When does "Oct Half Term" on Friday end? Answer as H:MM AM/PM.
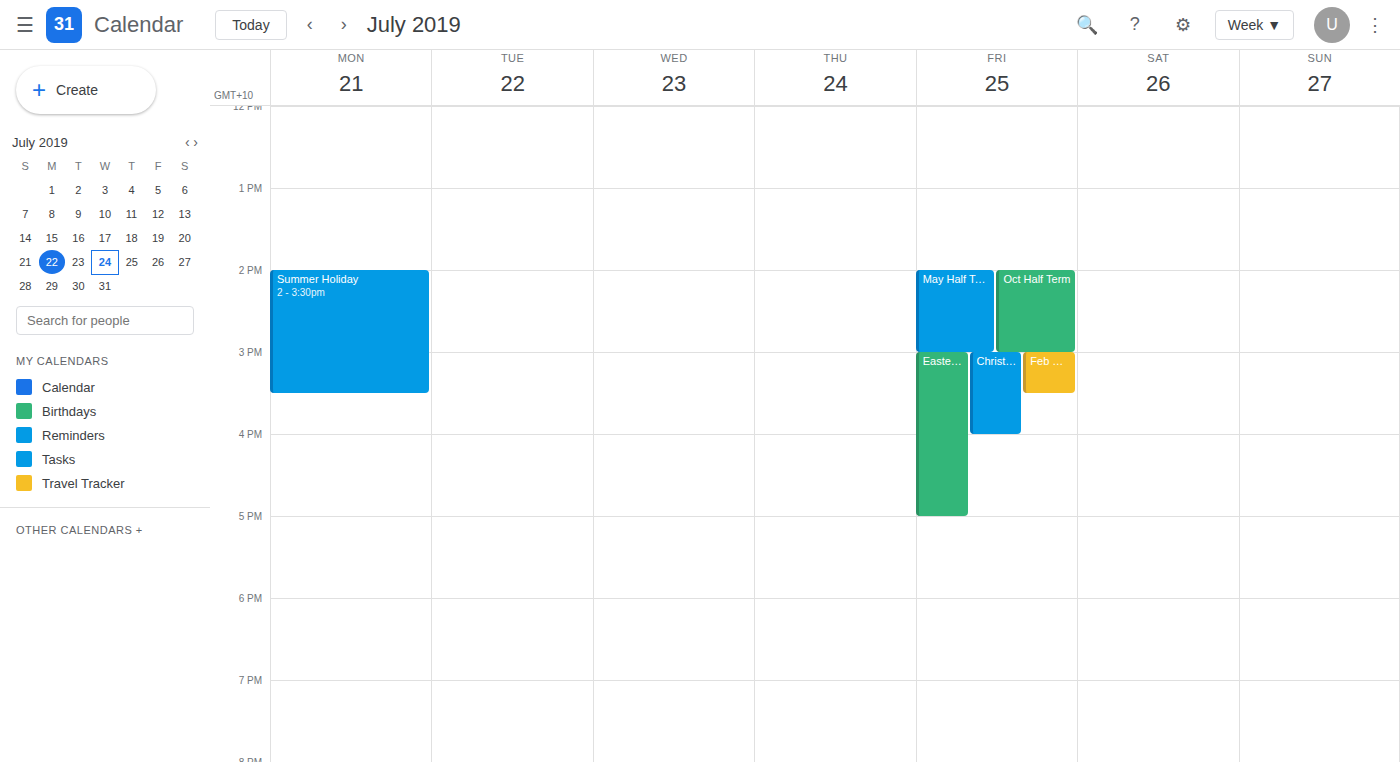
3:00 PM